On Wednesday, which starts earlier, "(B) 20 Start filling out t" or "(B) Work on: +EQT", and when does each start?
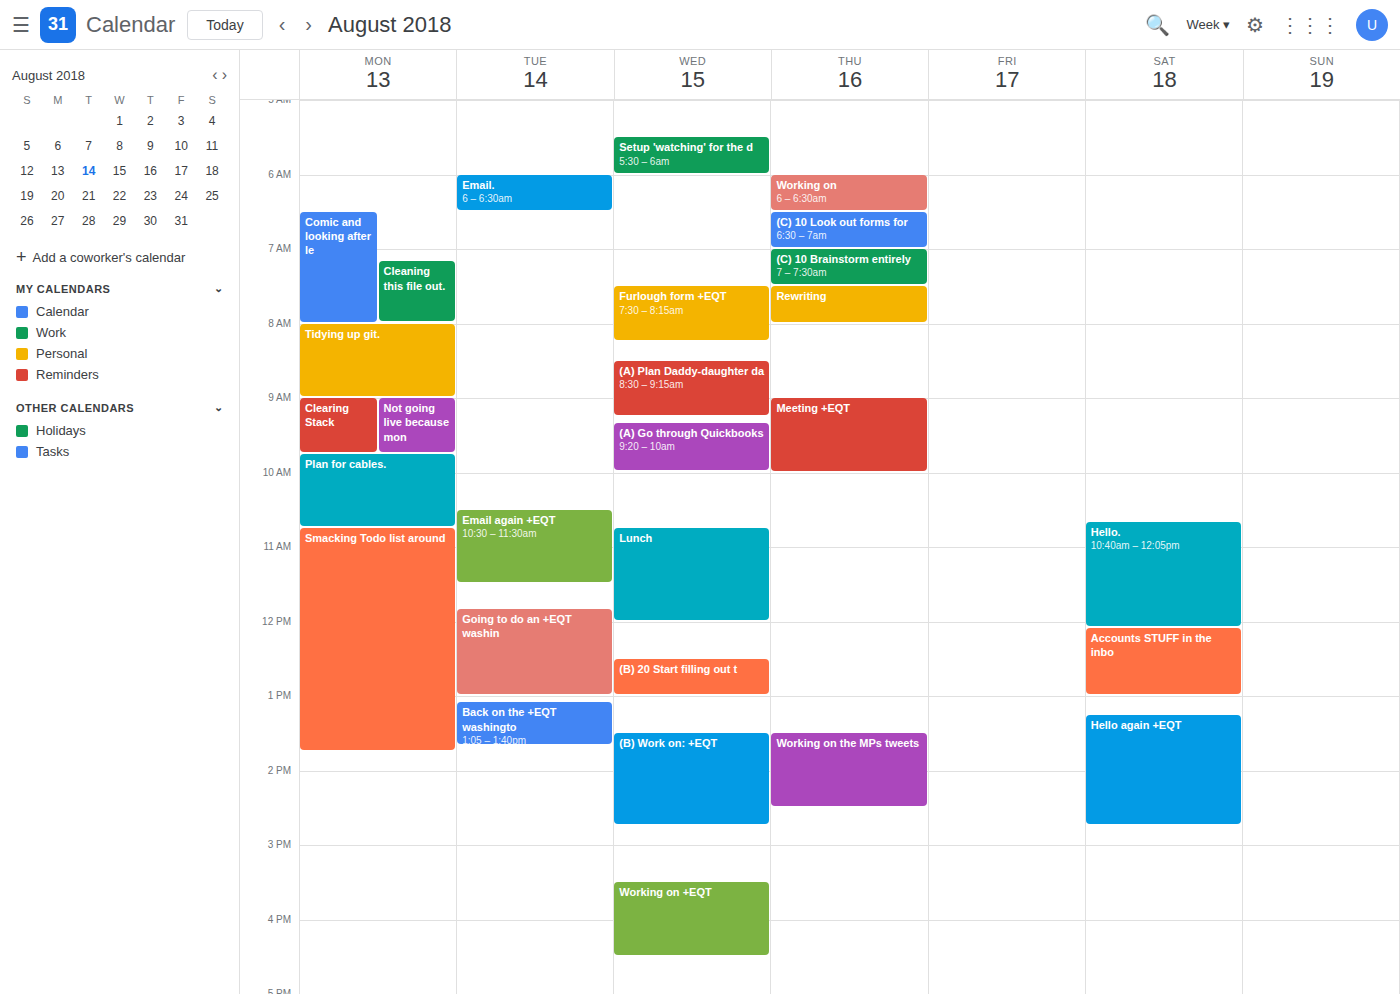
"(B) 20 Start filling out t" 12:30 PM; "(B) Work on: +EQT" 1:30 PM.